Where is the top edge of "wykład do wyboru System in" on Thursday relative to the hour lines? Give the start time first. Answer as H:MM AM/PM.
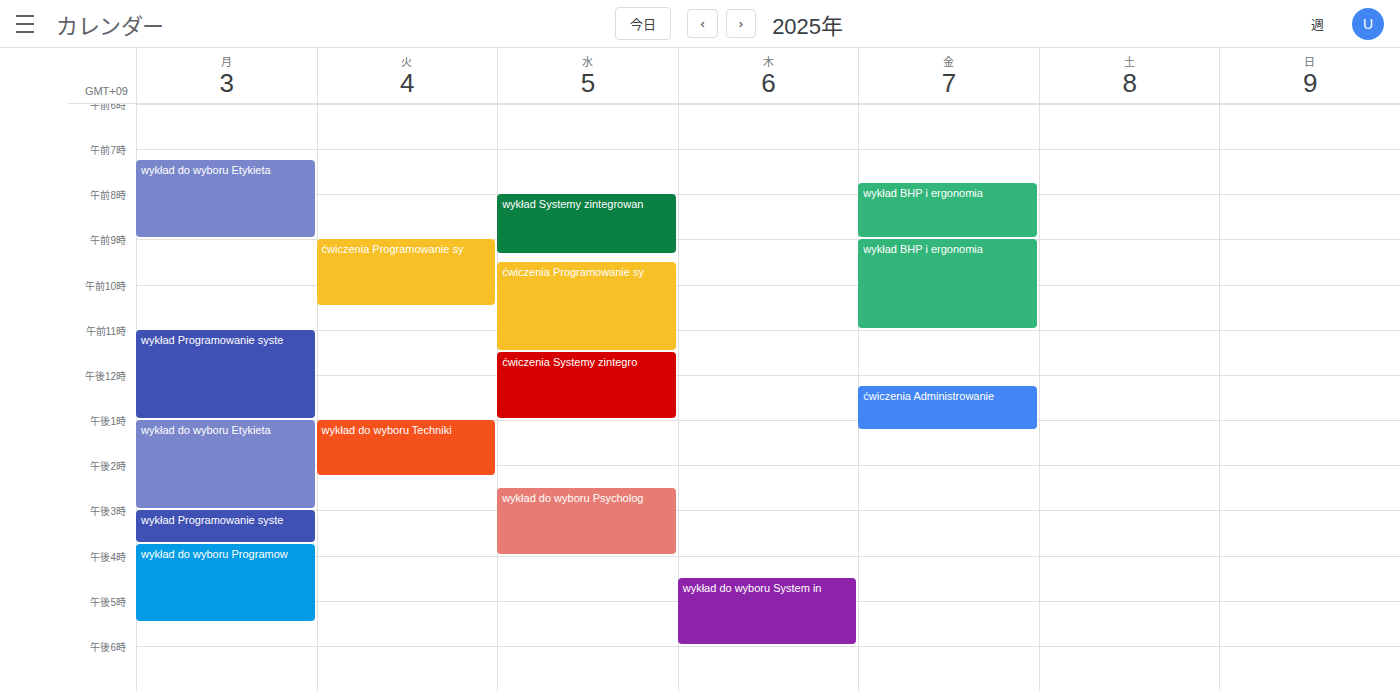
4:30 PM -- halfway between the 4 PM and 5 PM lines.